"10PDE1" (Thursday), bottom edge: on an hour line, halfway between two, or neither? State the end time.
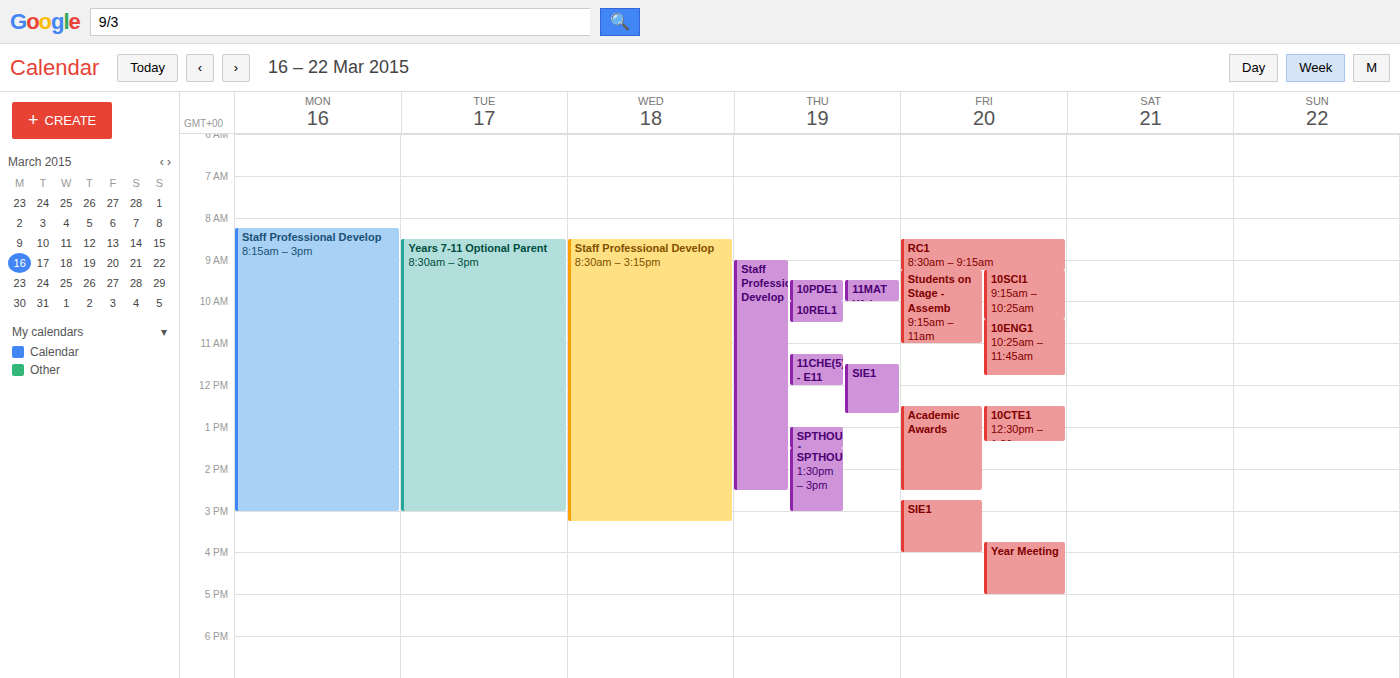
10:00 AM -- exactly on the 10 AM line.